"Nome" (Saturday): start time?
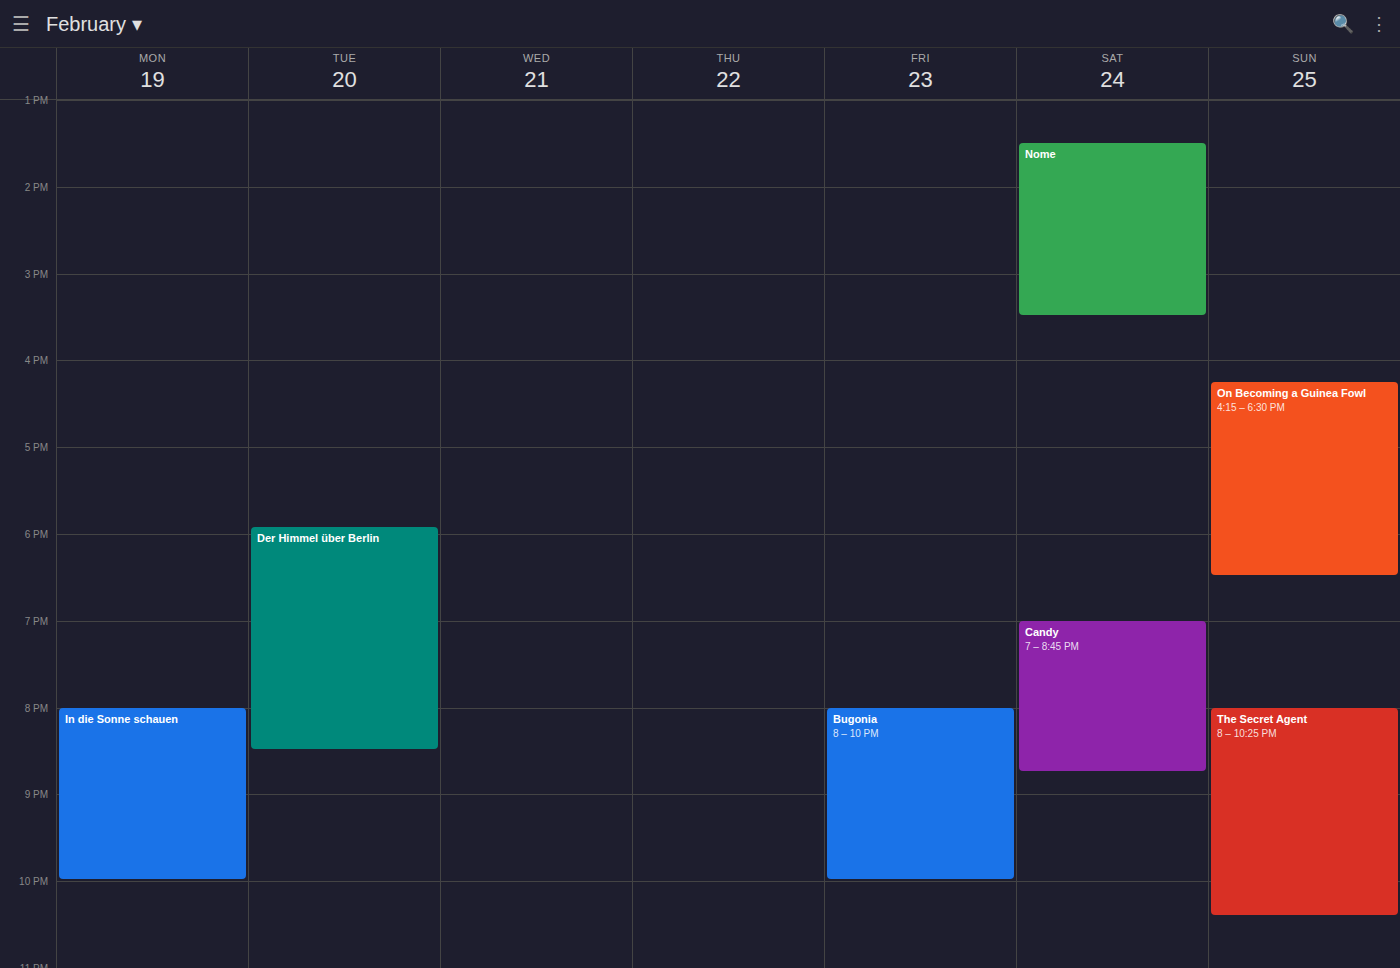
1:30 PM